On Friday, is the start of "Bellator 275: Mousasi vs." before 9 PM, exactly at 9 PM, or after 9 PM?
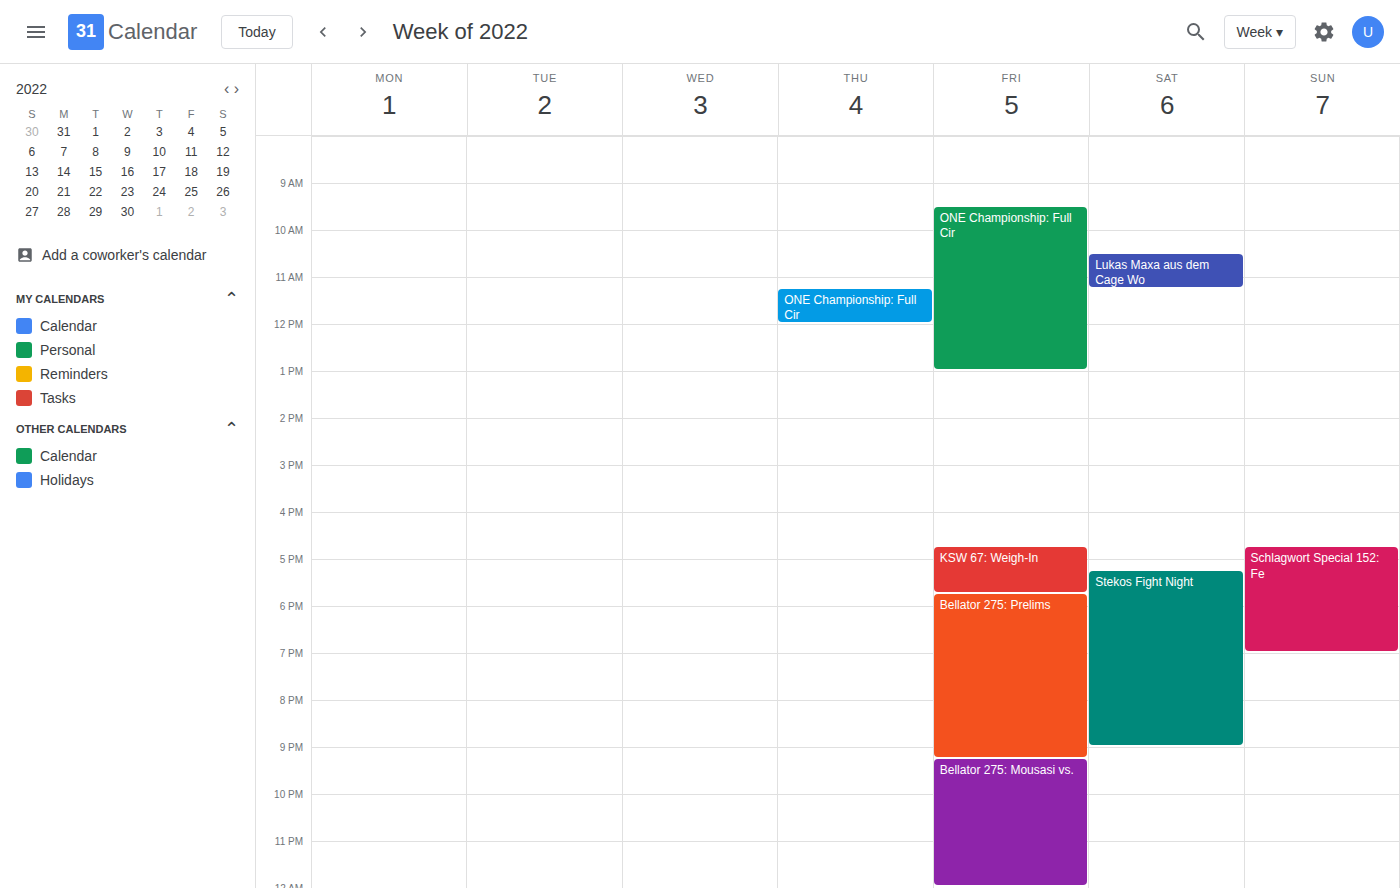
9:15 PM -- after 9 PM, 15 minutes below the 9 PM line.